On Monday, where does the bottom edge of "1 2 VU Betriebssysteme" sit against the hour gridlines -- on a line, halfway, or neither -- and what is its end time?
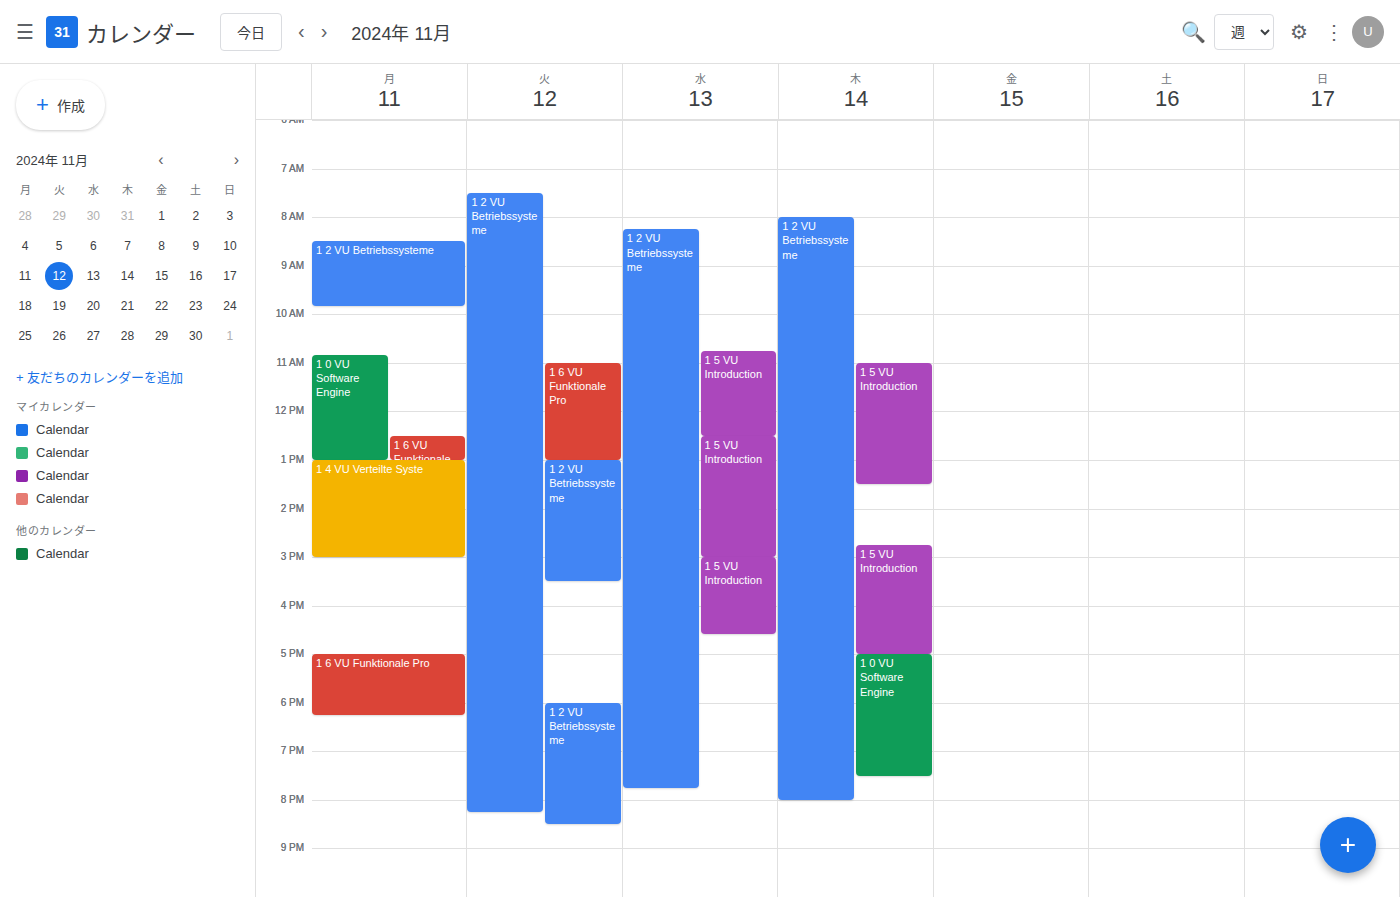
9:50 AM -- neither: 50 minutes below the 9 AM line and 10 minutes above the 10 AM line.